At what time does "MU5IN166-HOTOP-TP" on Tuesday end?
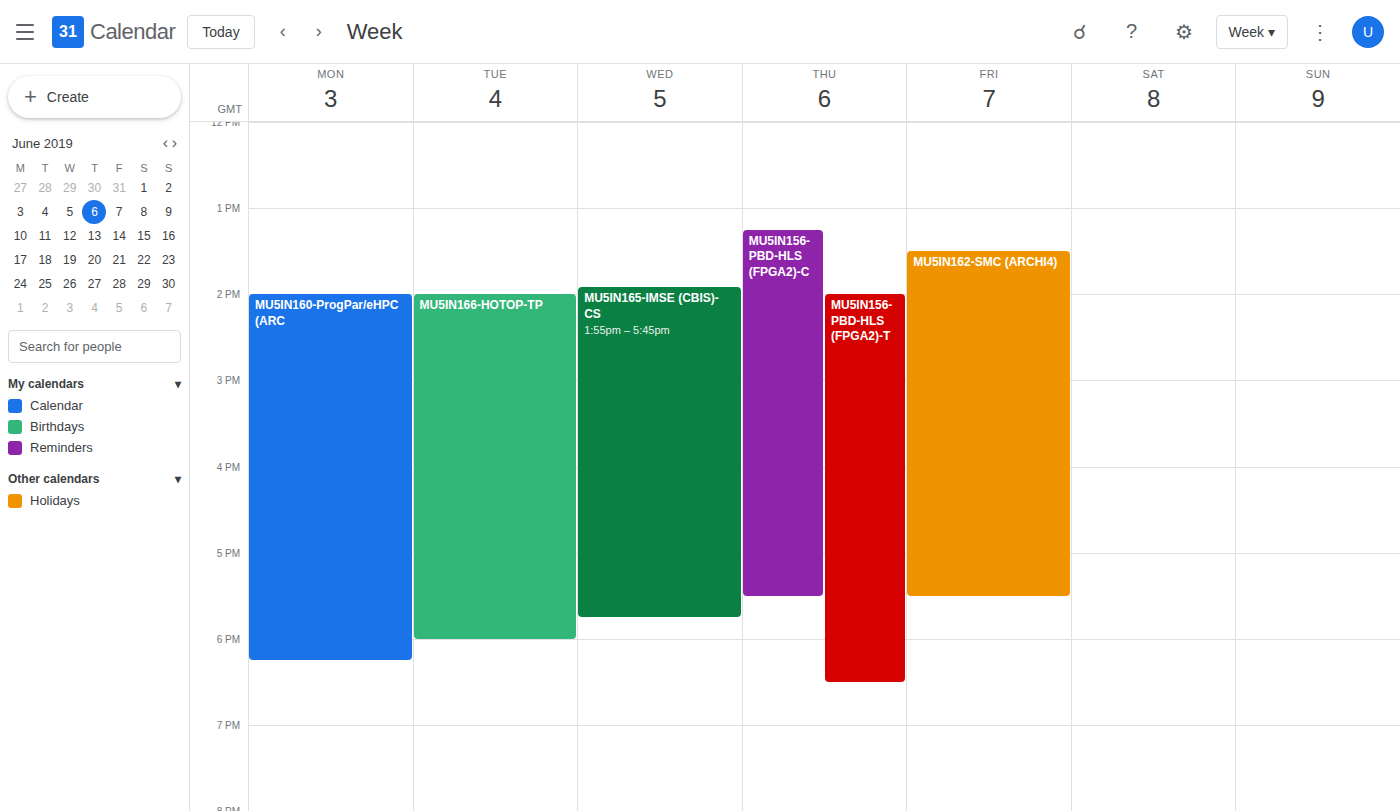
6:00 PM